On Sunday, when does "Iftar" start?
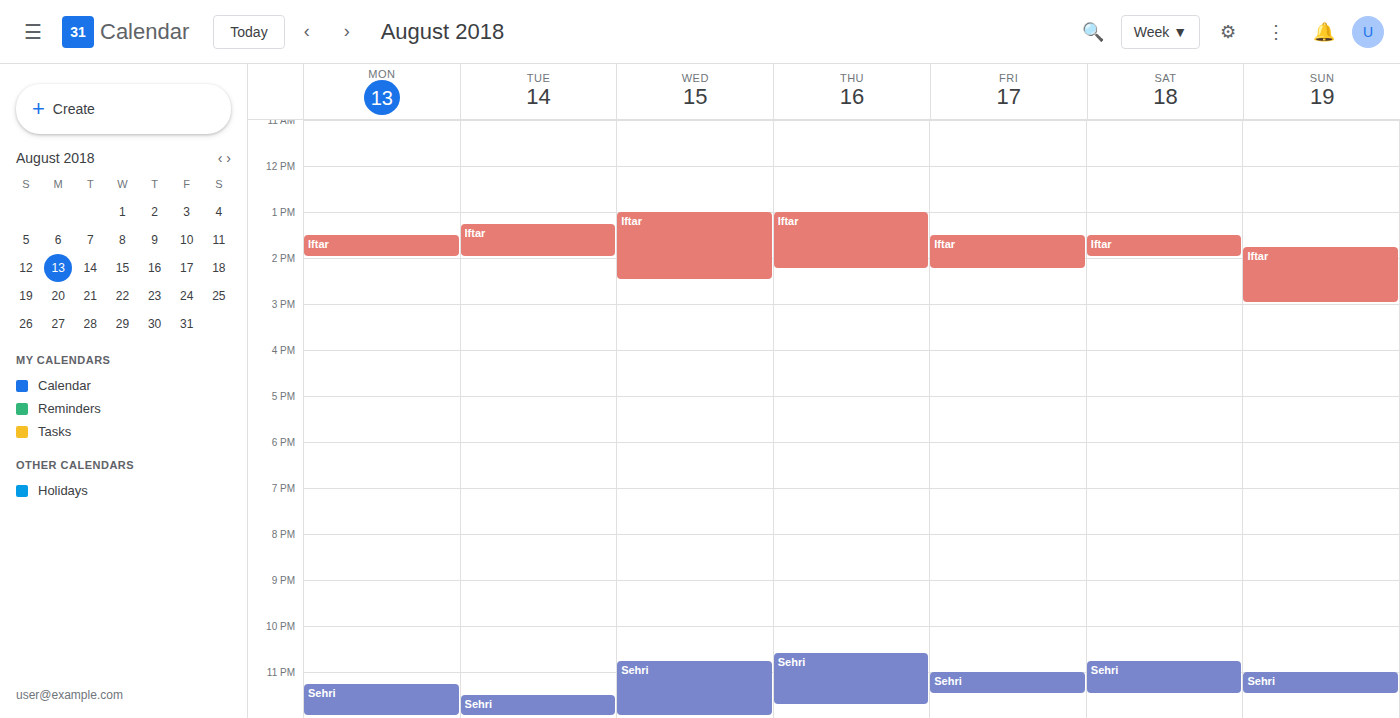
1:45 PM